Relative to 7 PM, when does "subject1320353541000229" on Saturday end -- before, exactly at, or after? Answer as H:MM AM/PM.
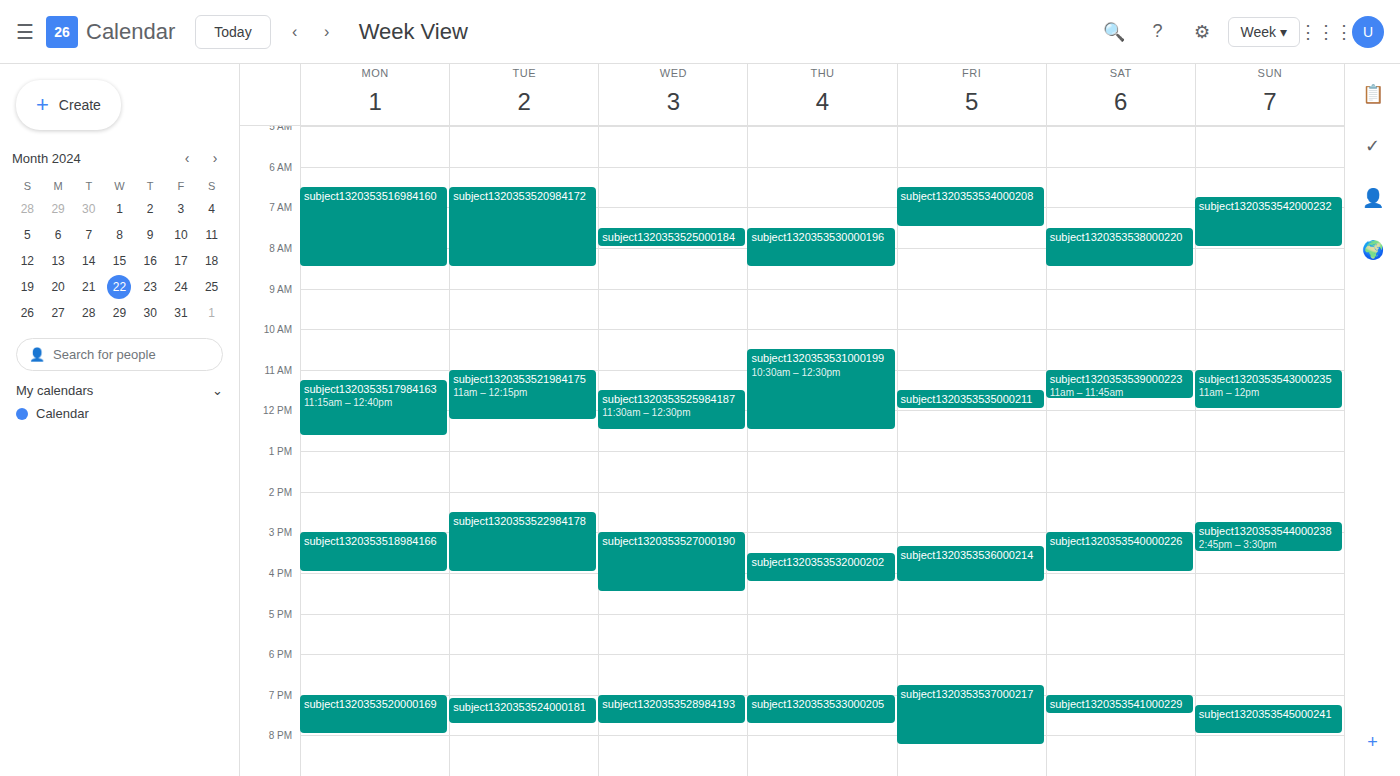
7:30 PM -- after 7 PM, 30 minutes below the 7 PM line.